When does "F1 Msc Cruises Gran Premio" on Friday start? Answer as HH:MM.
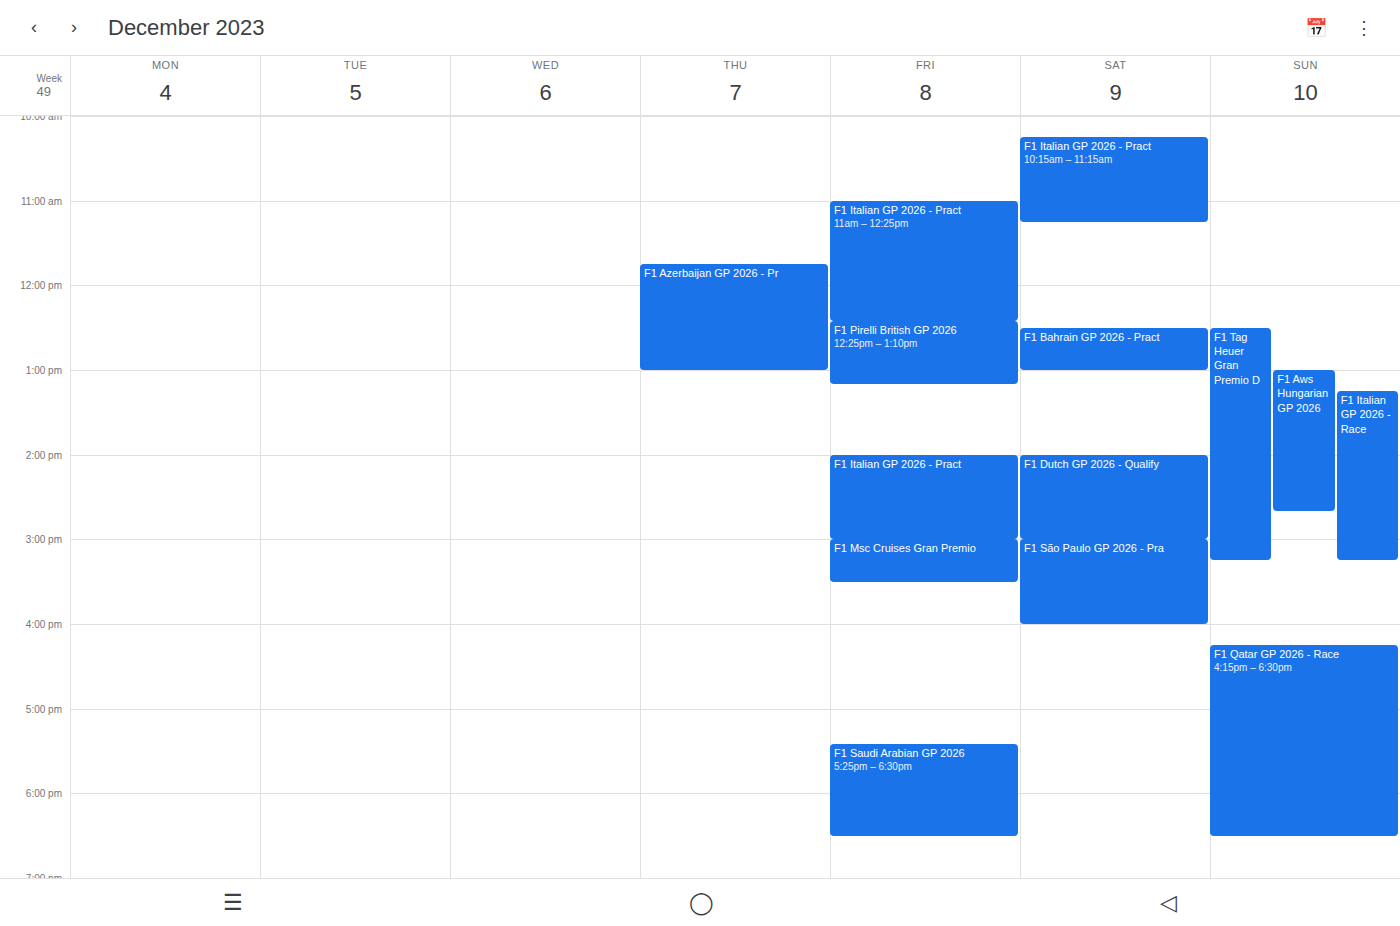
15:00